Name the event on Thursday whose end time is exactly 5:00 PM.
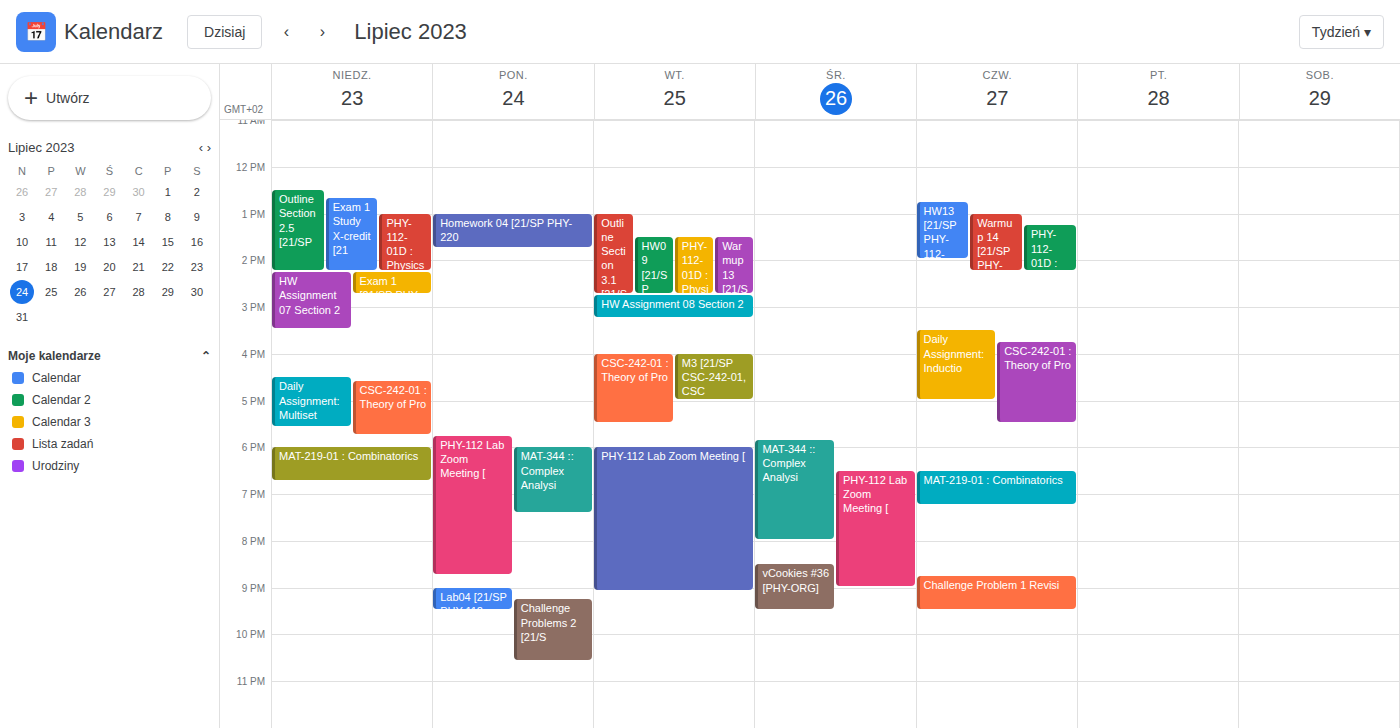
"Daily Assignment: Inductio"